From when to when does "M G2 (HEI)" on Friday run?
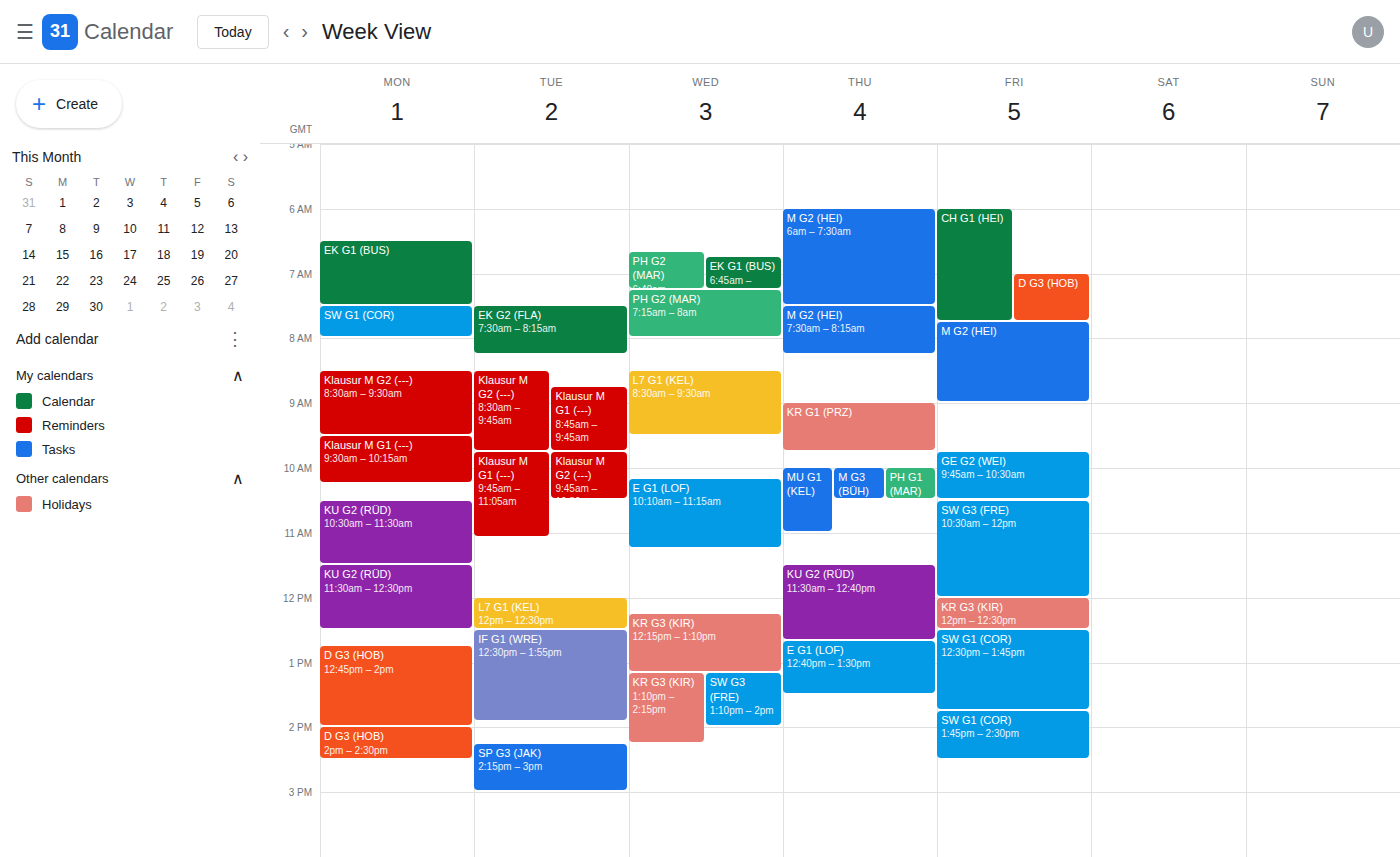
7:45 AM to 9:00 AM